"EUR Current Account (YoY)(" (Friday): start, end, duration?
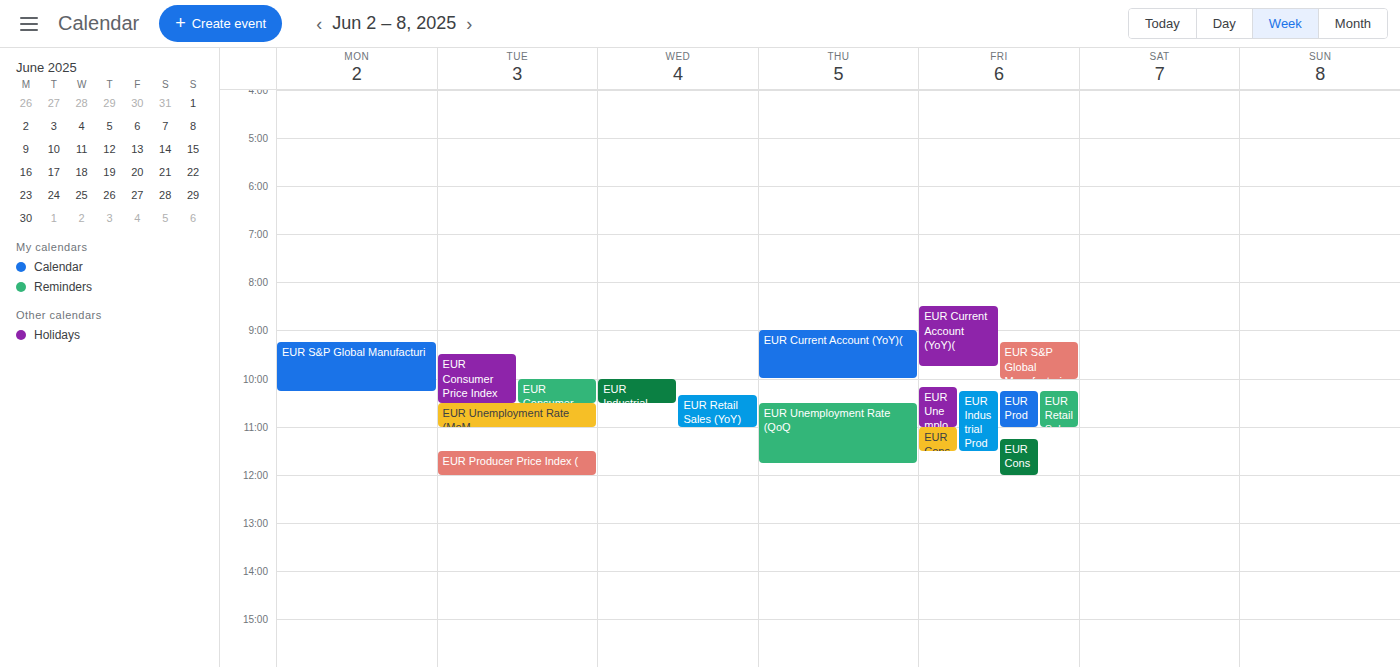
8:30 AM to 9:45 AM, 1 hour 15 minutes